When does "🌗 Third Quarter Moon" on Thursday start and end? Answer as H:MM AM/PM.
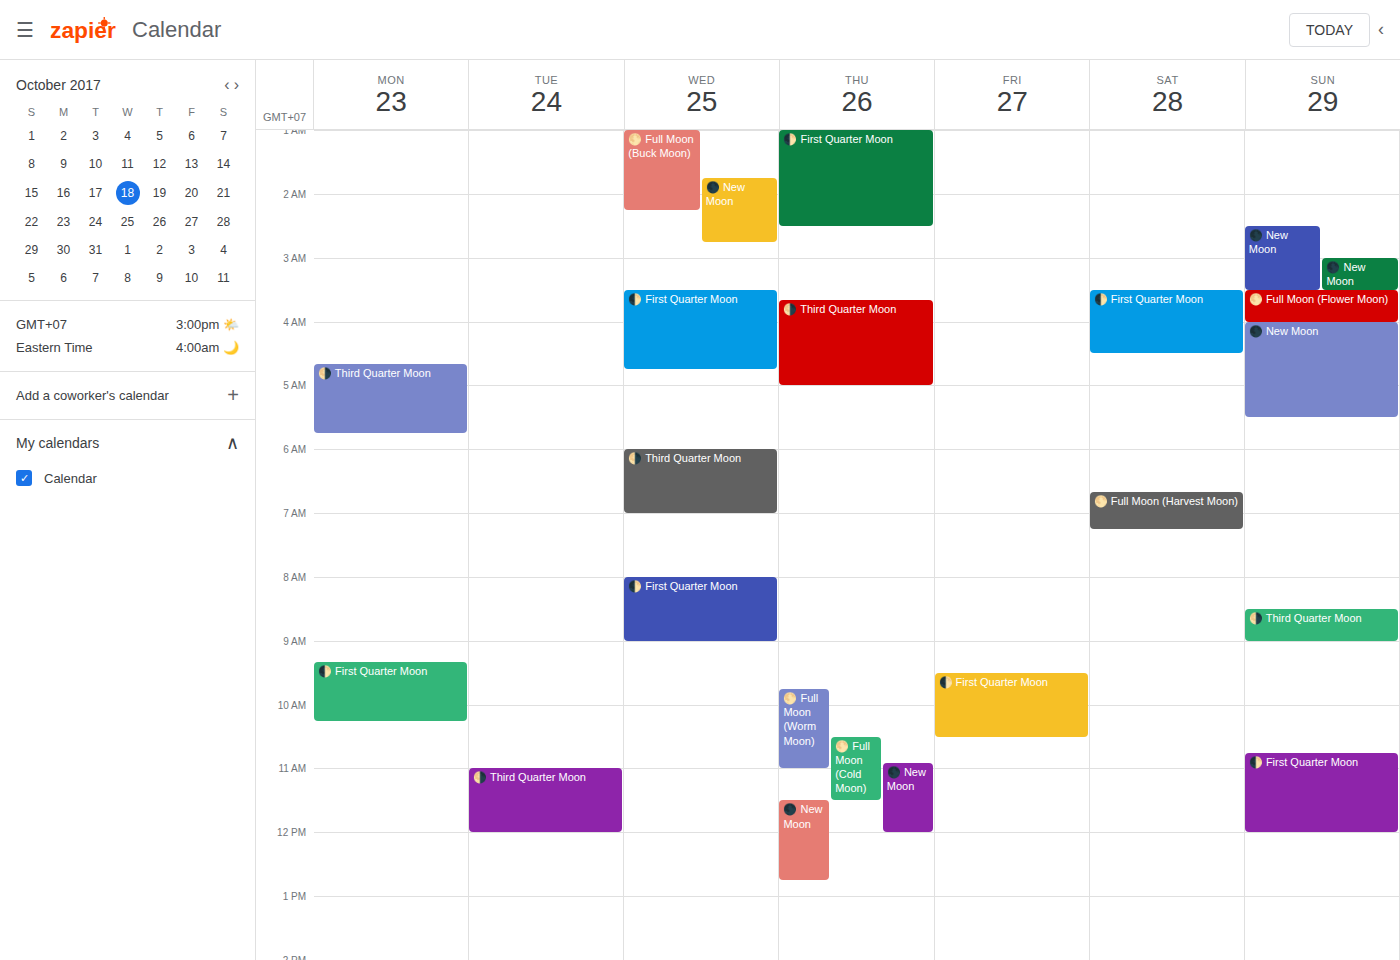
3:40 AM to 5:00 AM